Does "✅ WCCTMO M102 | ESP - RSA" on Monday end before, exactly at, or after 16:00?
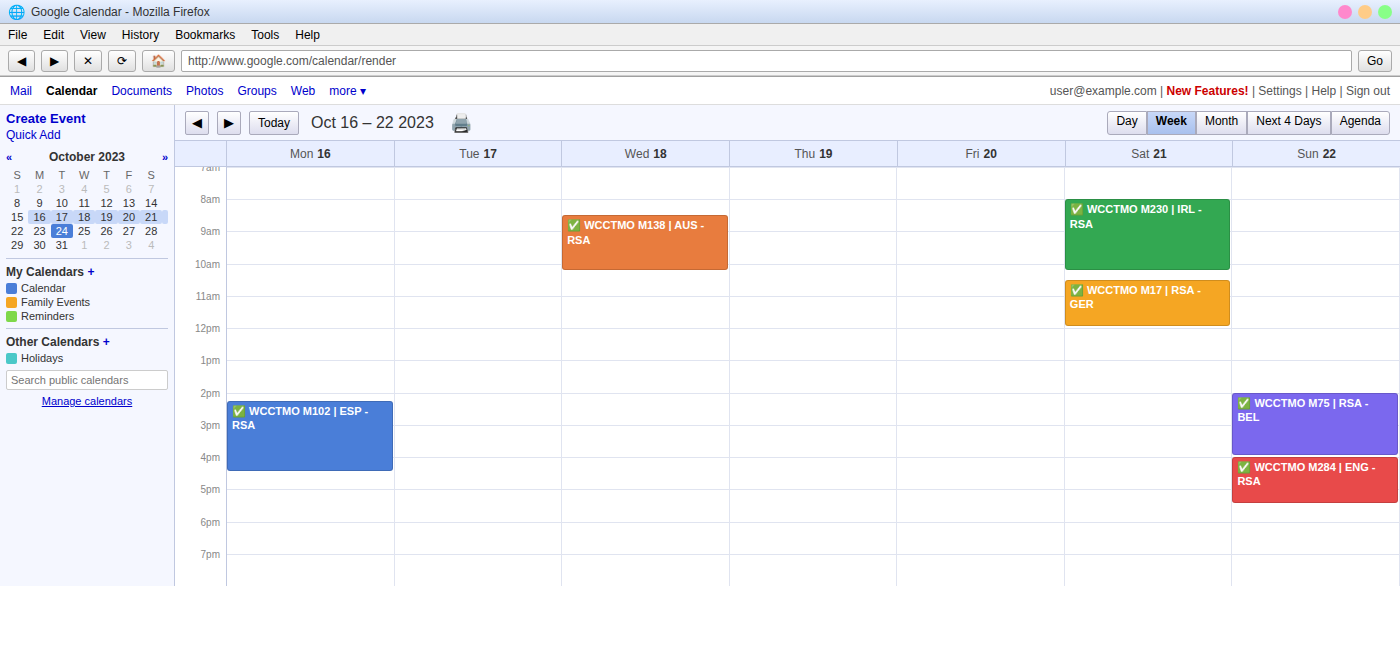
16:30 -- after 16:00, 30 minutes below the 16:00 line.